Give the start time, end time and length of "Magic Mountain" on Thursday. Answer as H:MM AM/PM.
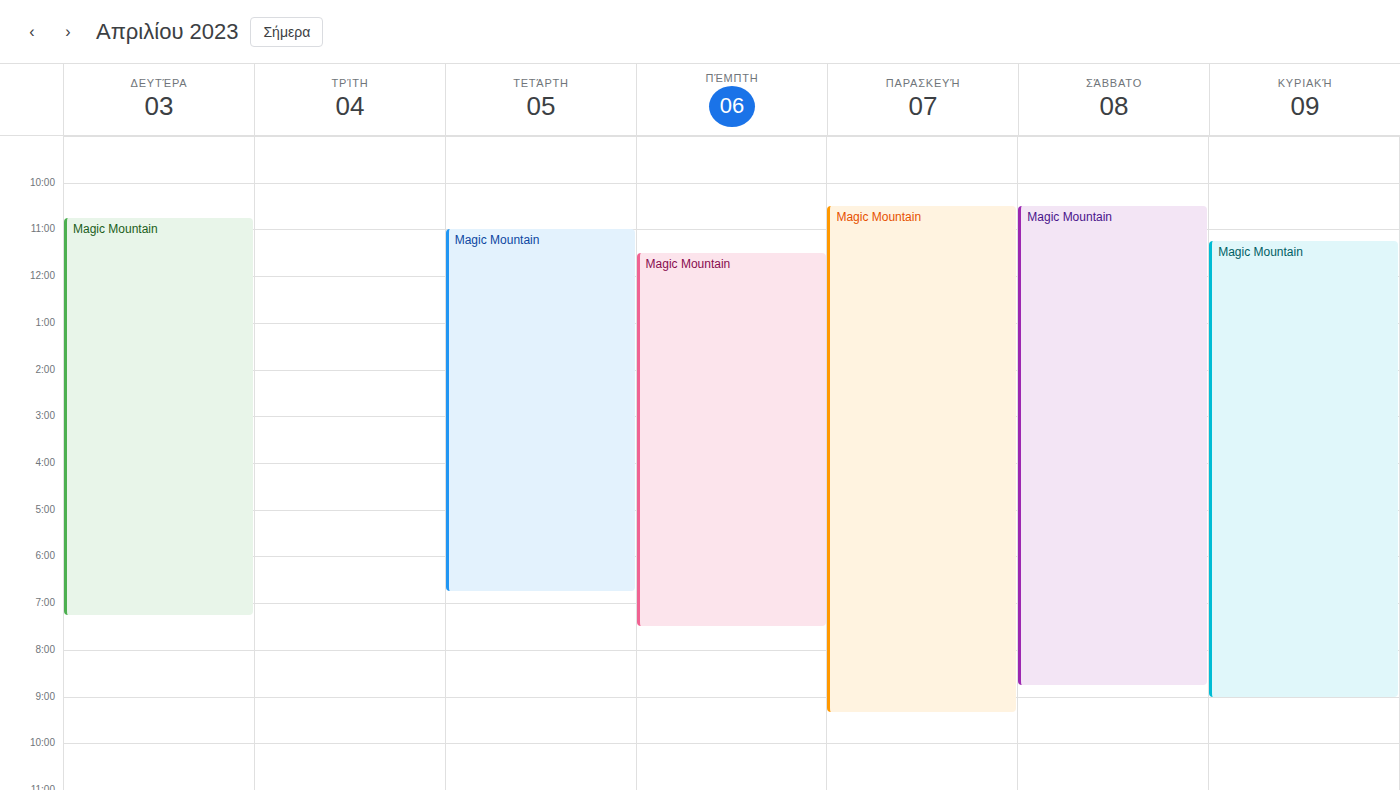
11:30 AM to 7:30 PM, 8 hours